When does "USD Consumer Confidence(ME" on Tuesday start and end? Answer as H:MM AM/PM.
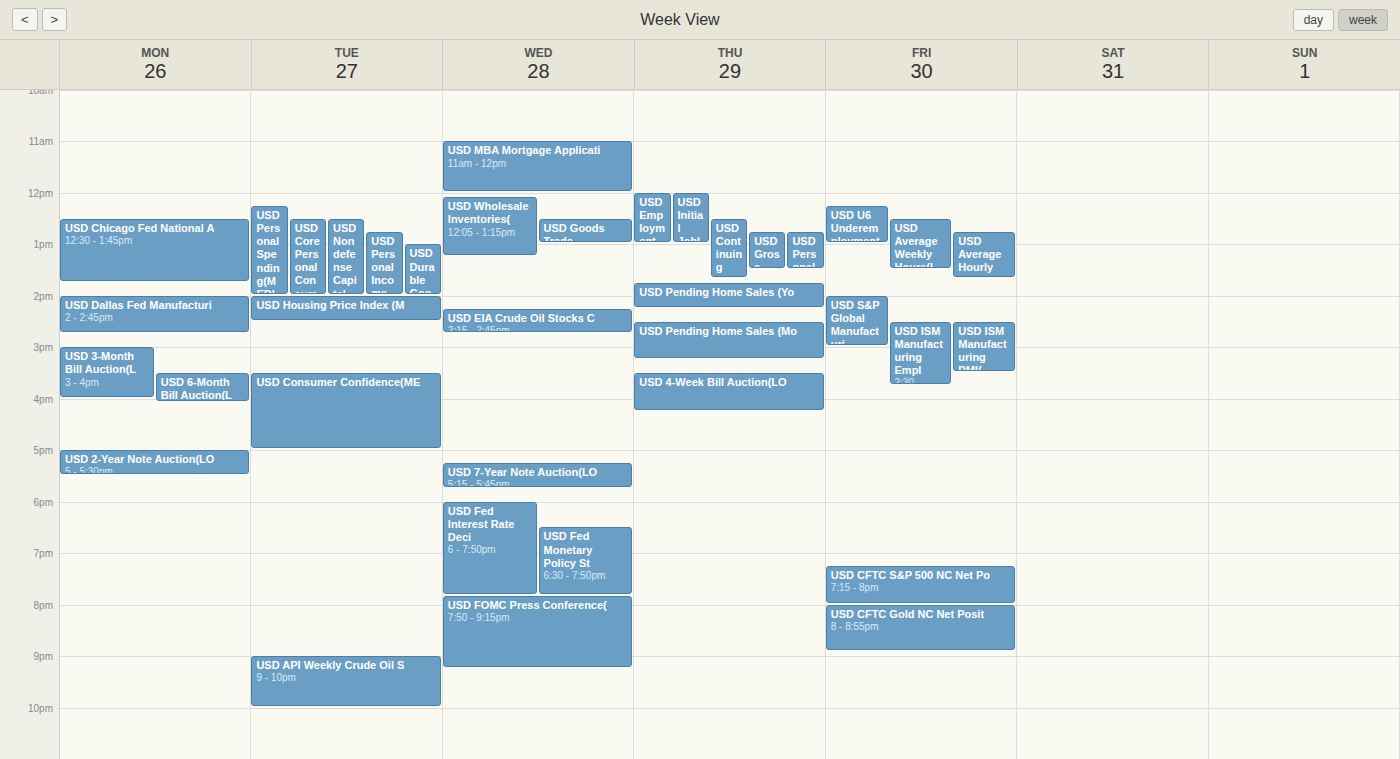
3:30 PM to 5:00 PM